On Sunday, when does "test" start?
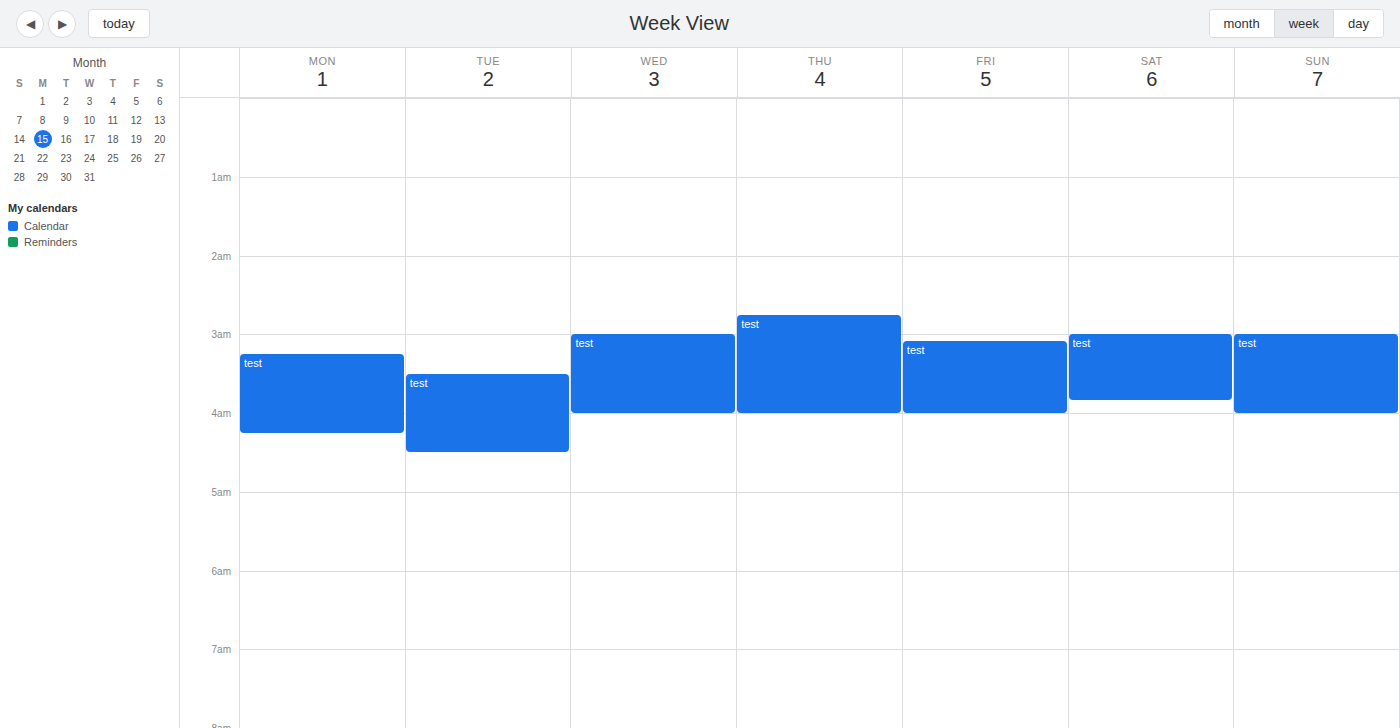
3:00 AM